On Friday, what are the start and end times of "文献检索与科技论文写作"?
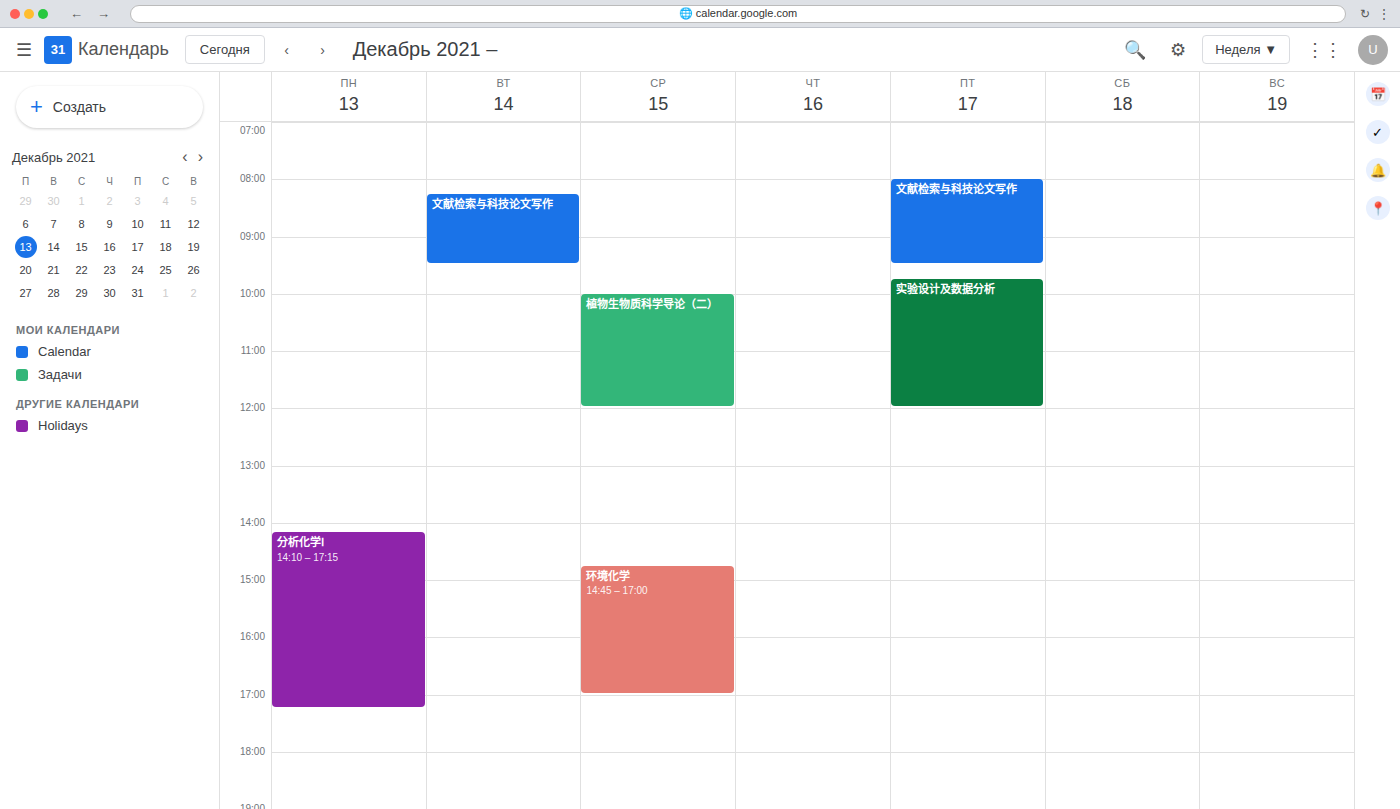
8:00 AM to 9:30 AM